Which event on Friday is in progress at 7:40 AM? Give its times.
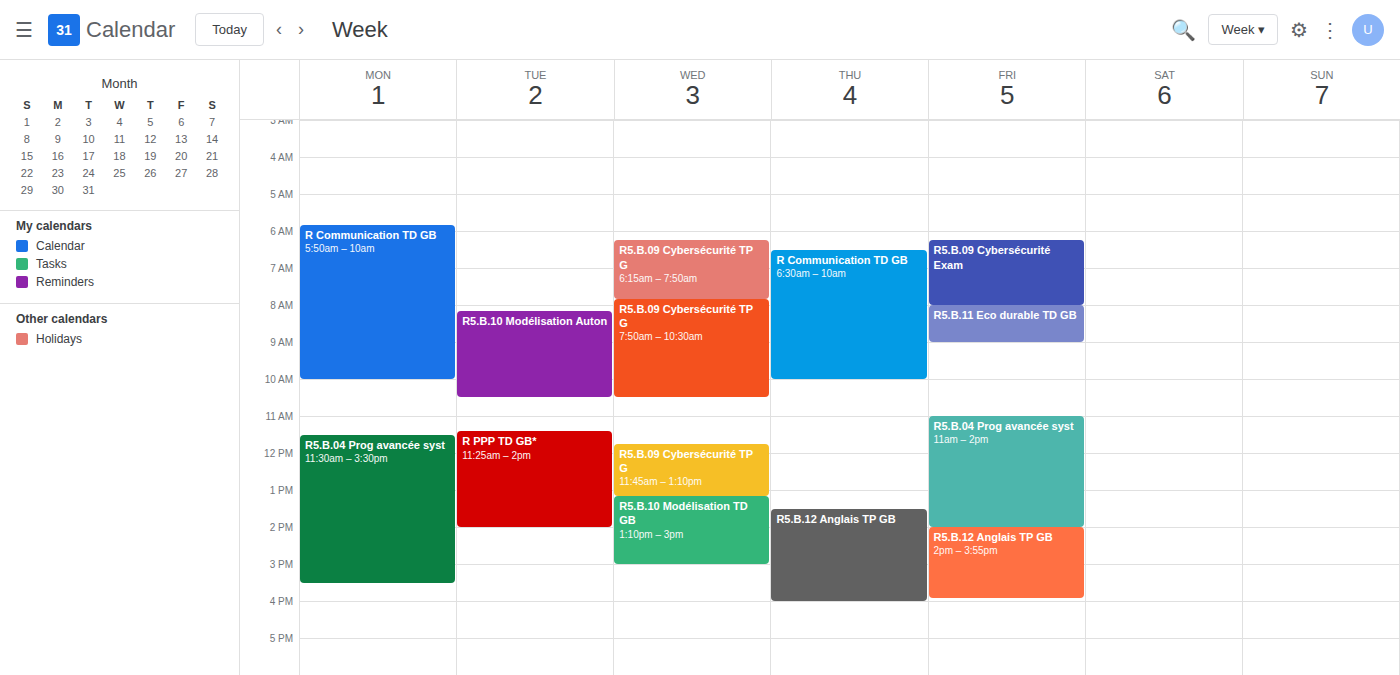
"R5.B.09 Cybersécurité Exam", 6:15 AM to 8:00 AM